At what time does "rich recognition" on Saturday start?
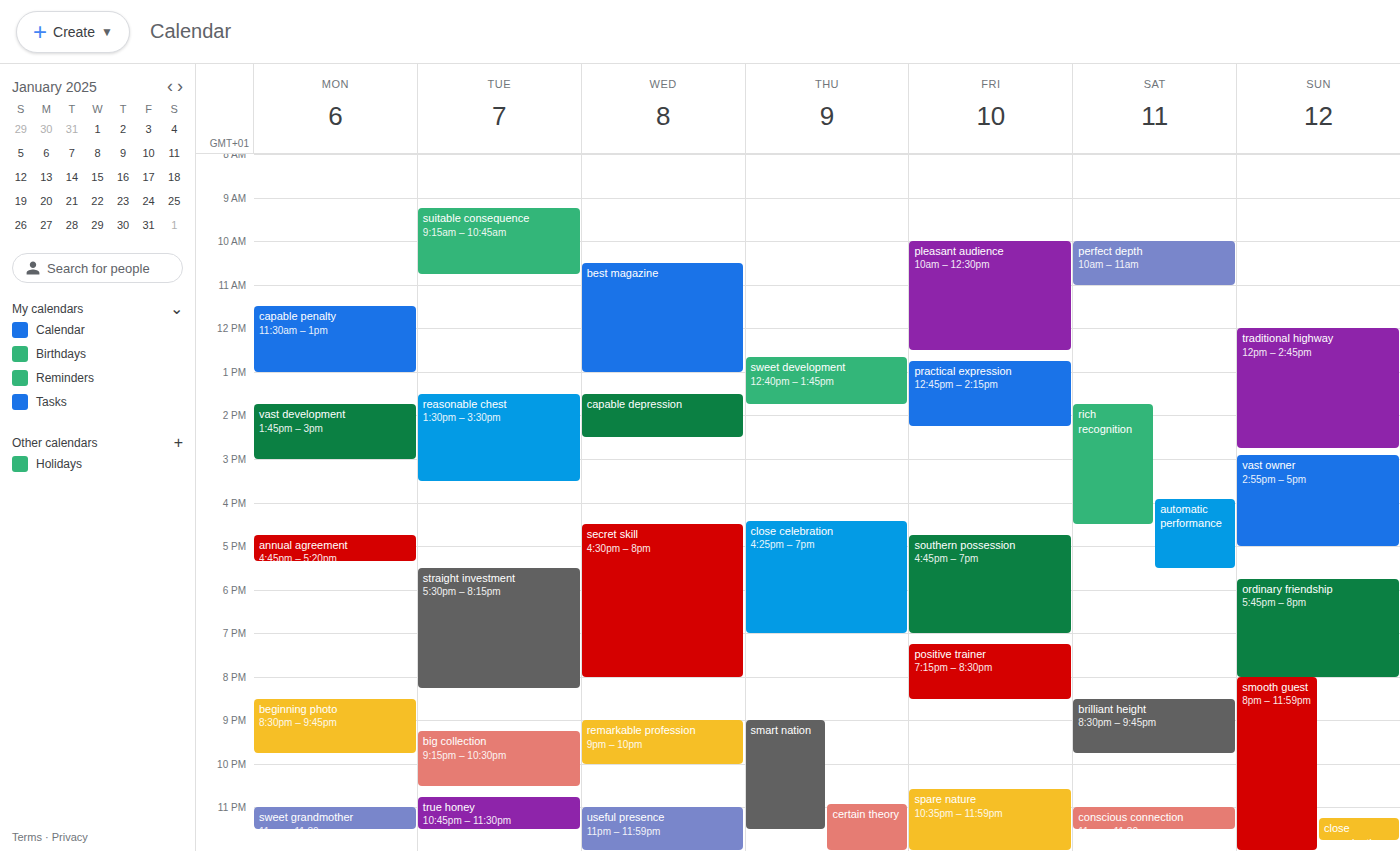
1:45 PM